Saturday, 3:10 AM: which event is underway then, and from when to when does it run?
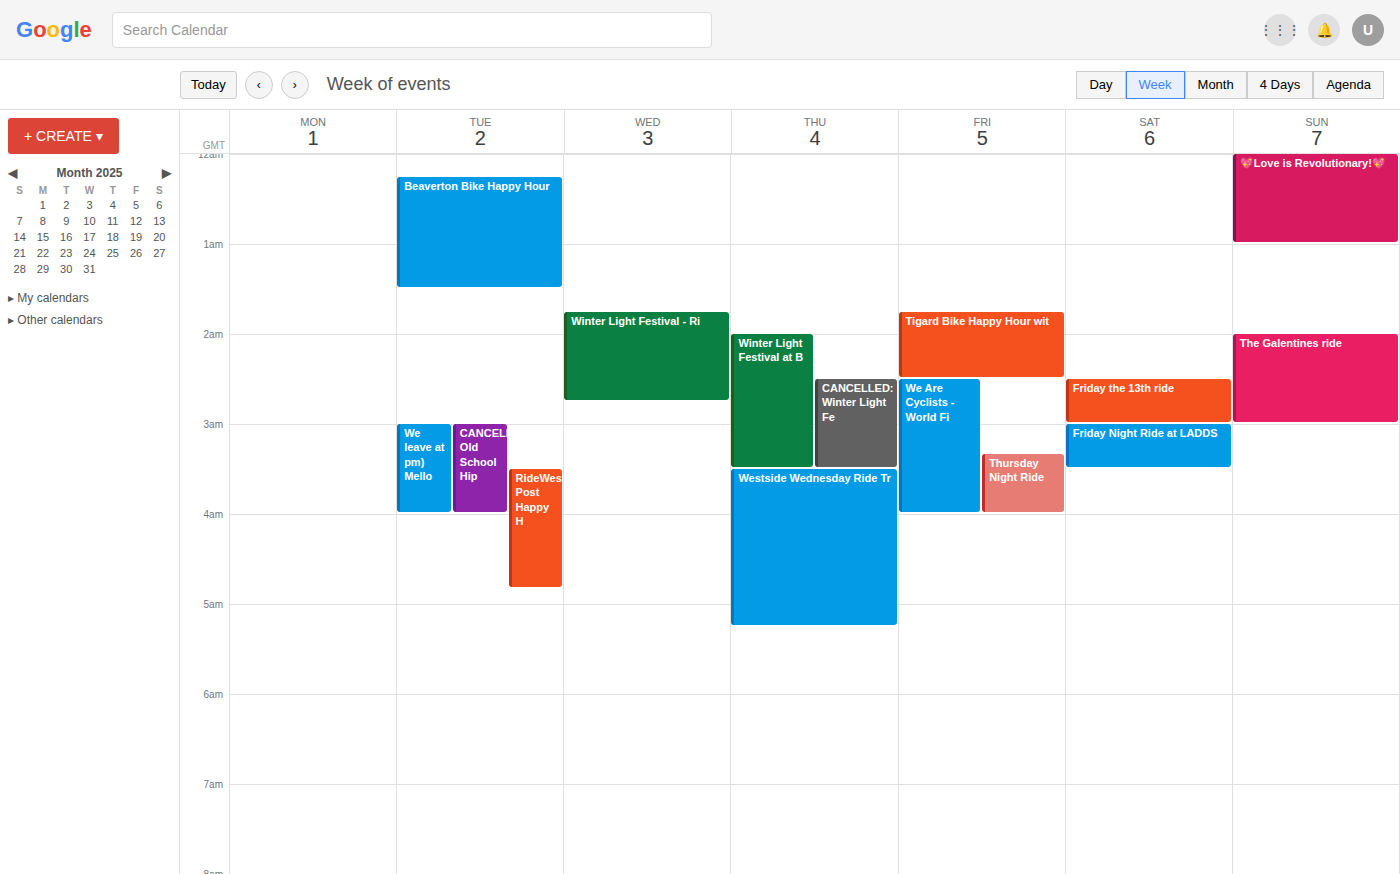
"Friday Night Ride at LADDS", 3:00 AM to 3:30 AM